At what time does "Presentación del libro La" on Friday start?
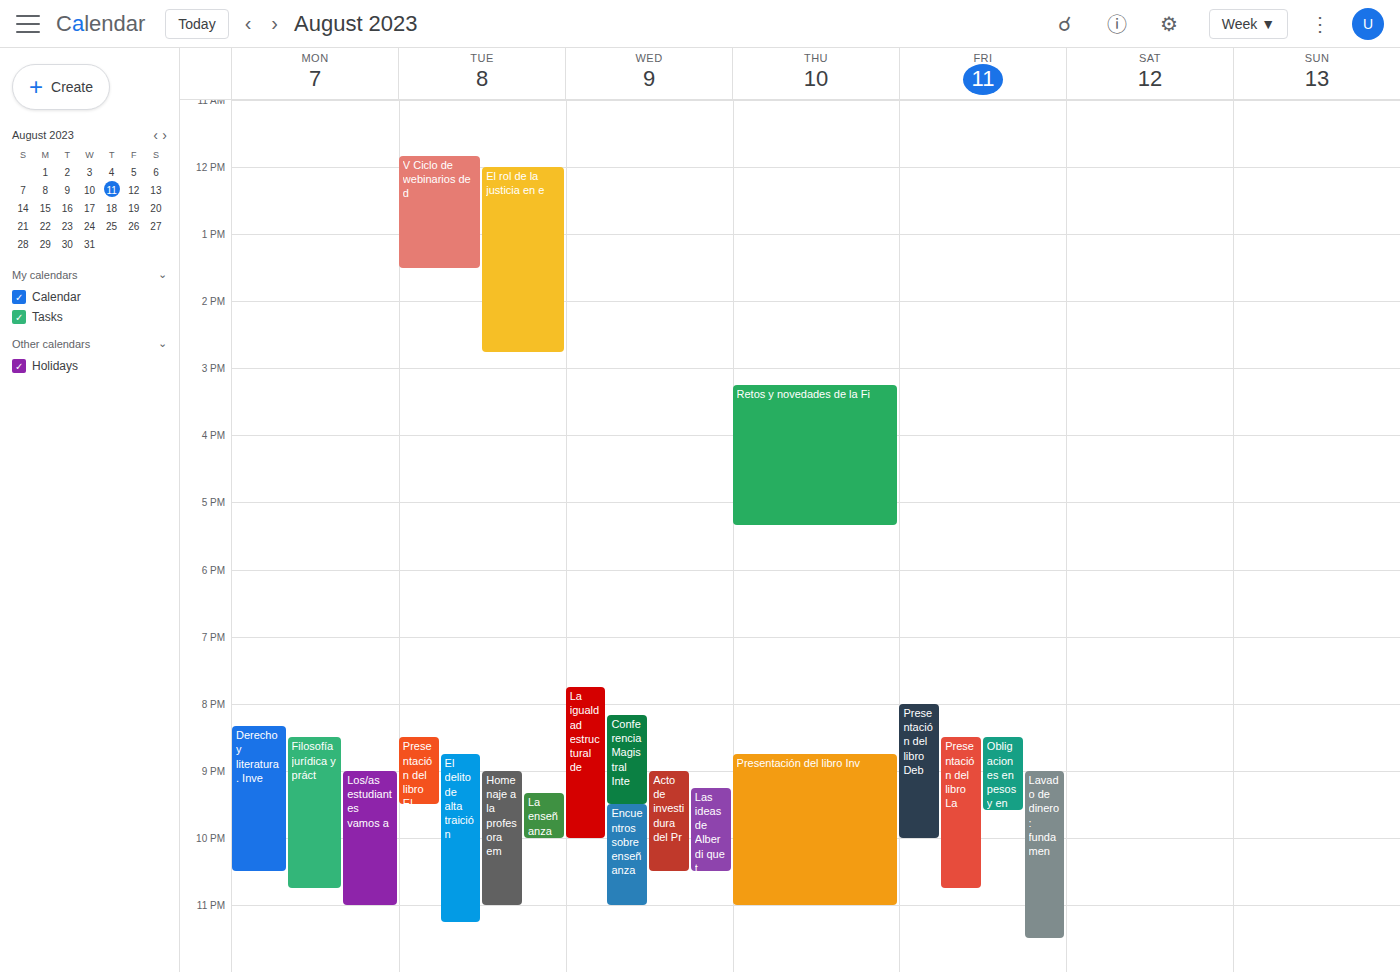
8:30 PM